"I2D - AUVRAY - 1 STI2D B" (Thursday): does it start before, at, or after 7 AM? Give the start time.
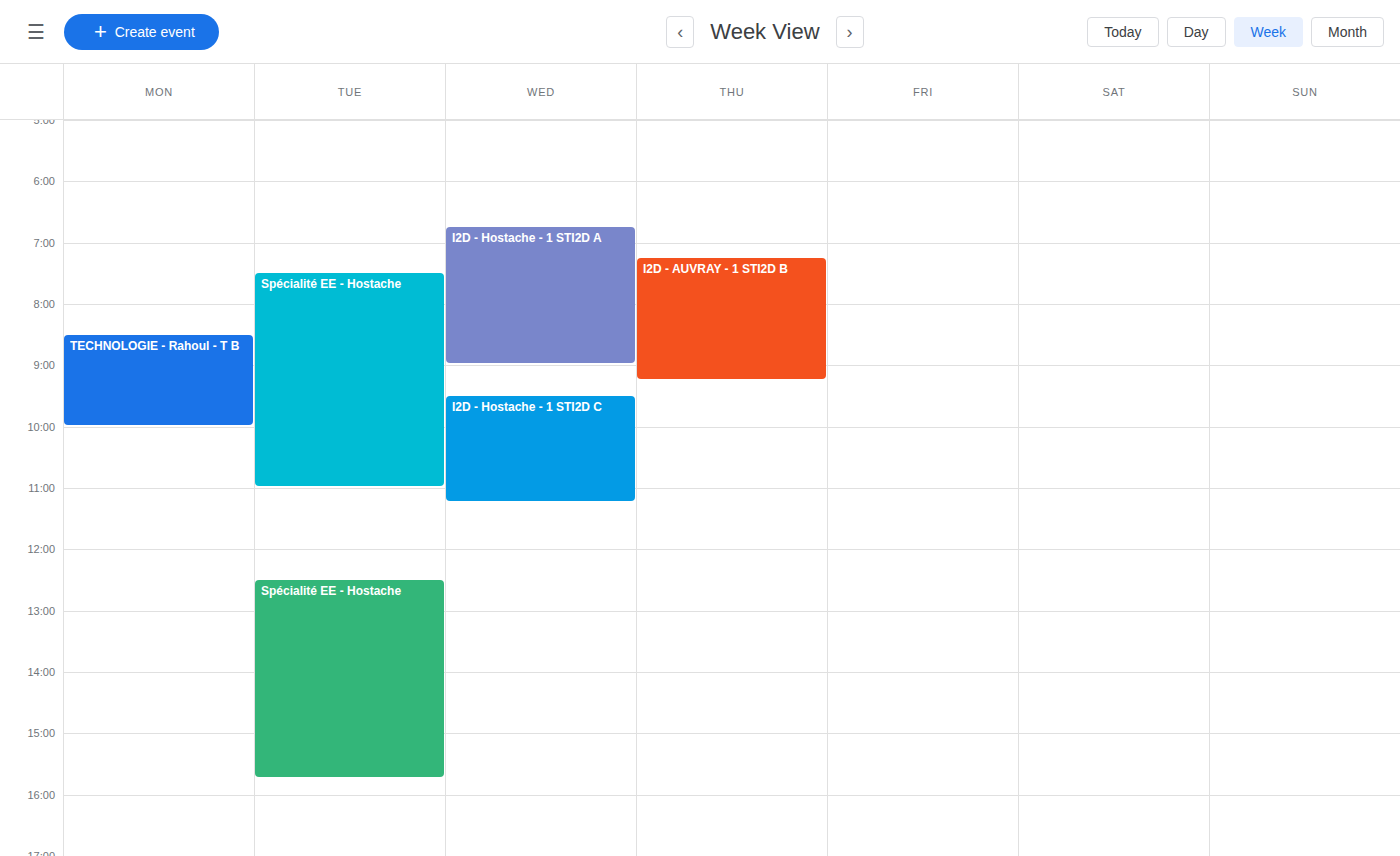
7:15 AM -- after 7 AM, 15 minutes below the 7 AM line.